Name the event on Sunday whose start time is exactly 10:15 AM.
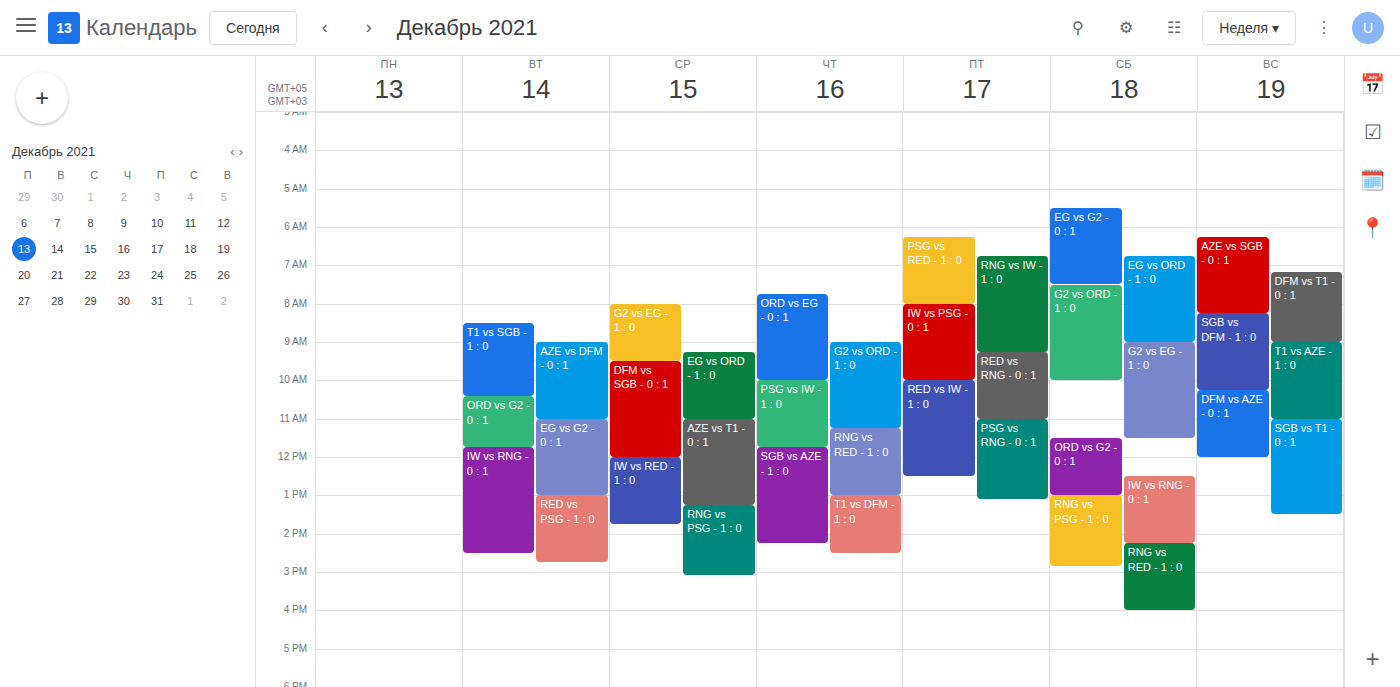
"DFM vs AZE - 0 : 1"